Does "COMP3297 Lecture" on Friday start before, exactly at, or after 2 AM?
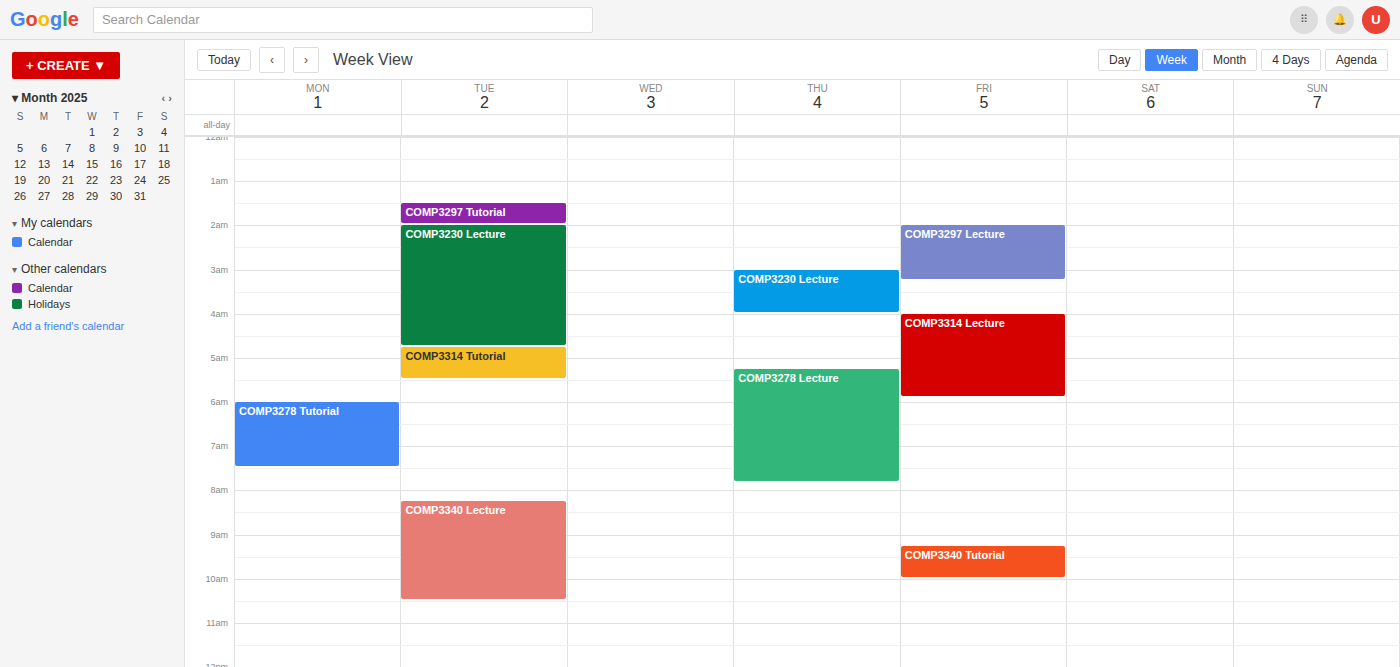
2:00 AM -- exactly at 2 AM, on the 2 AM line.